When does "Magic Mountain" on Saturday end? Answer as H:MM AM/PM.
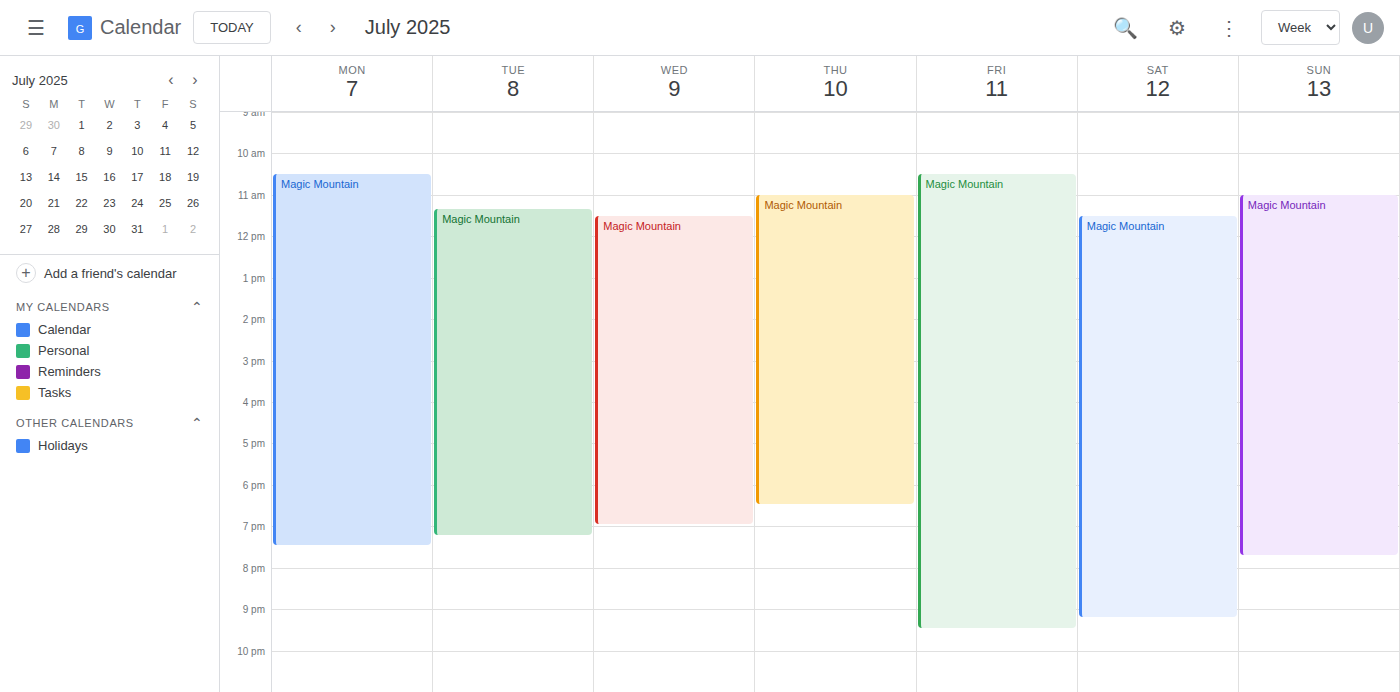
9:15 PM